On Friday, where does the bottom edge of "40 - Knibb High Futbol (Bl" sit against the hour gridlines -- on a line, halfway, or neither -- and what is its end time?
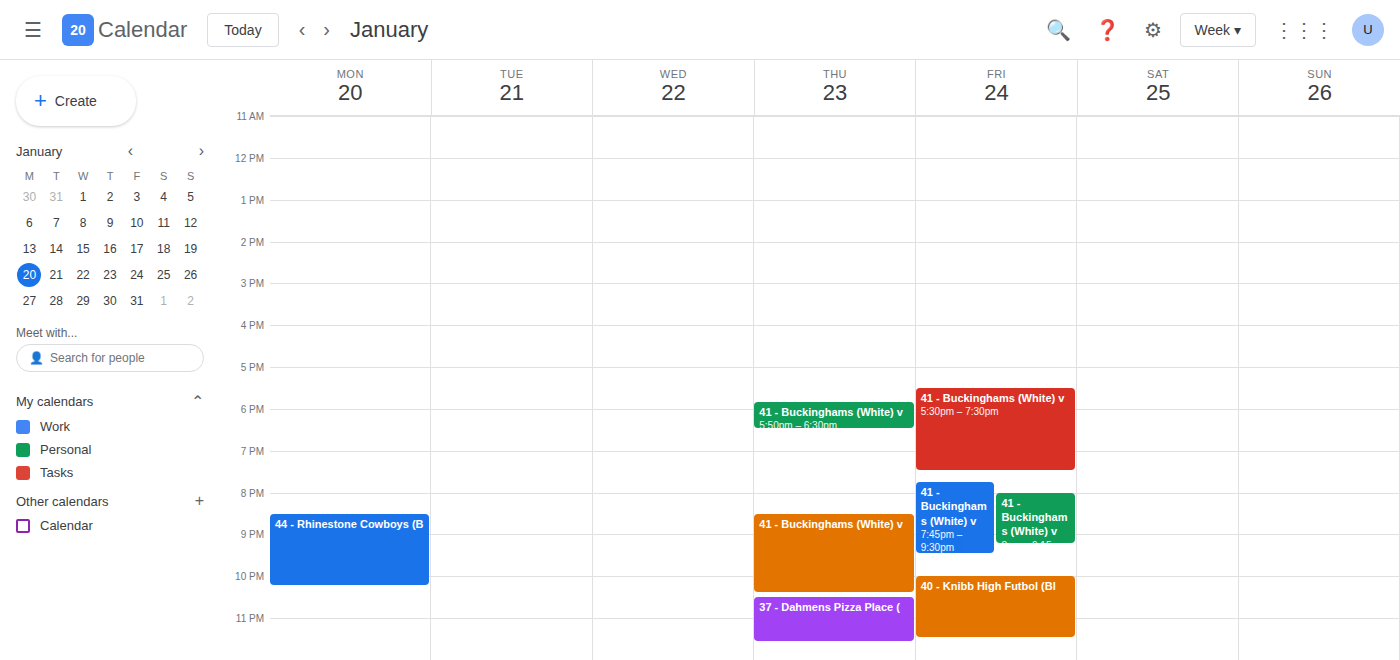
11:30 PM -- halfway between the 11 PM and 12 AM lines.